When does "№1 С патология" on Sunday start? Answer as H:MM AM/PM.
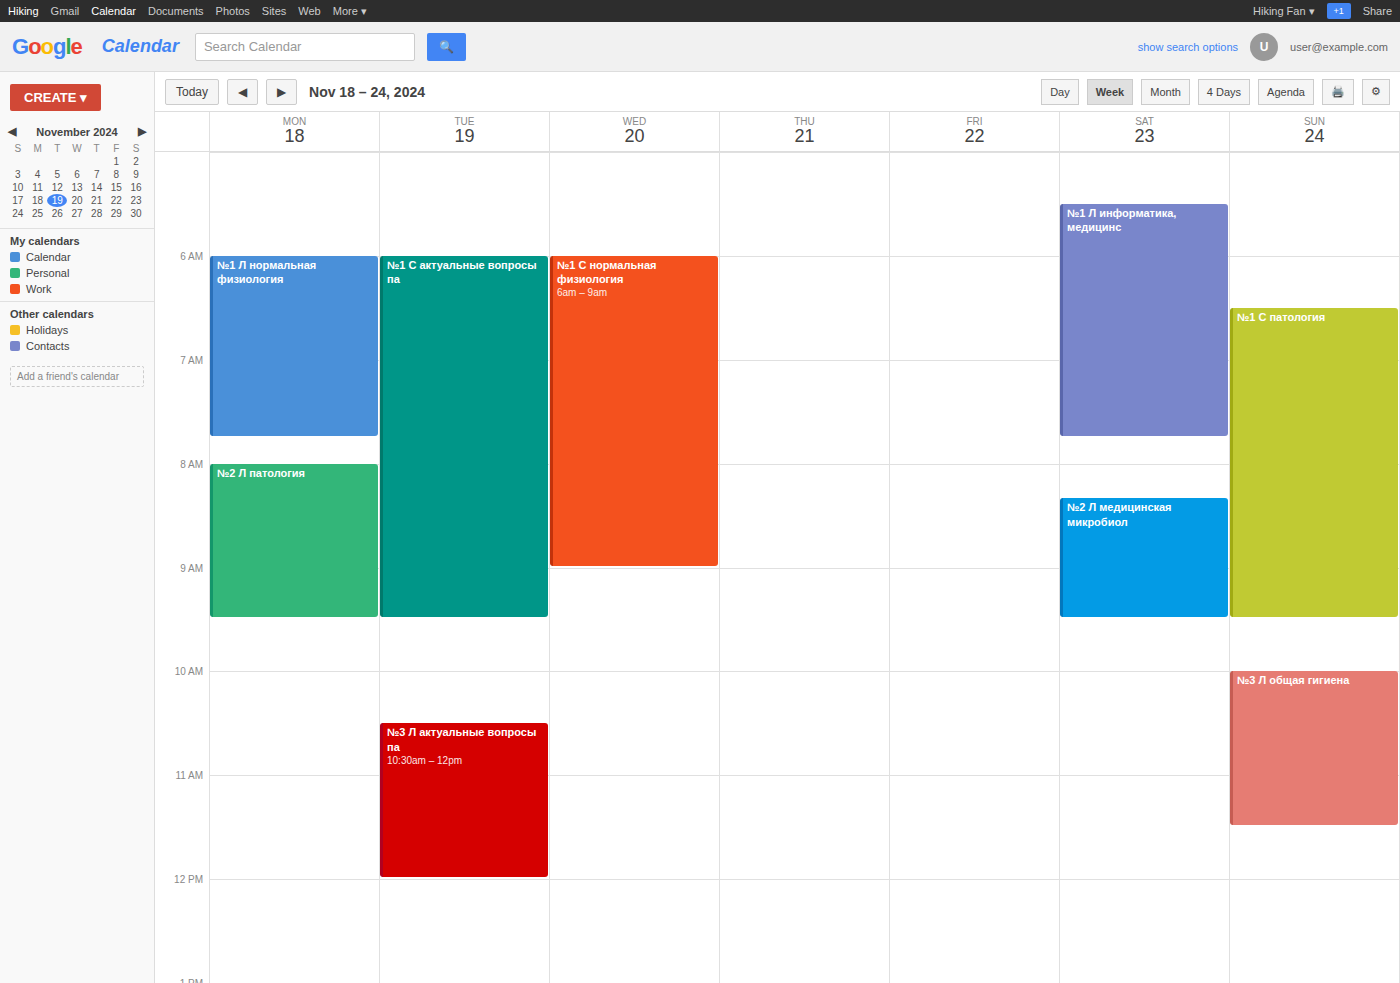
6:30 AM